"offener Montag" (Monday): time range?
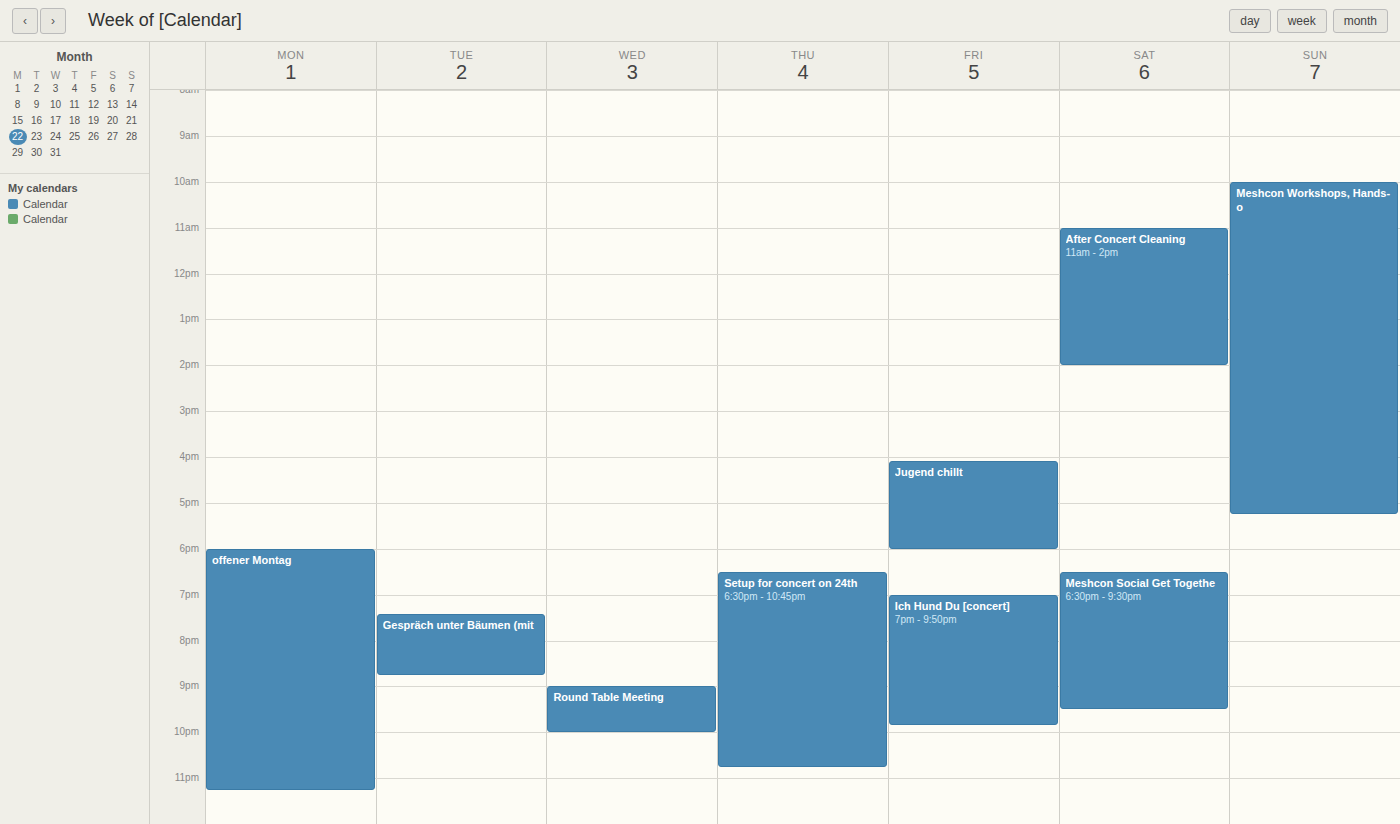
6:00 PM to 11:15 PM